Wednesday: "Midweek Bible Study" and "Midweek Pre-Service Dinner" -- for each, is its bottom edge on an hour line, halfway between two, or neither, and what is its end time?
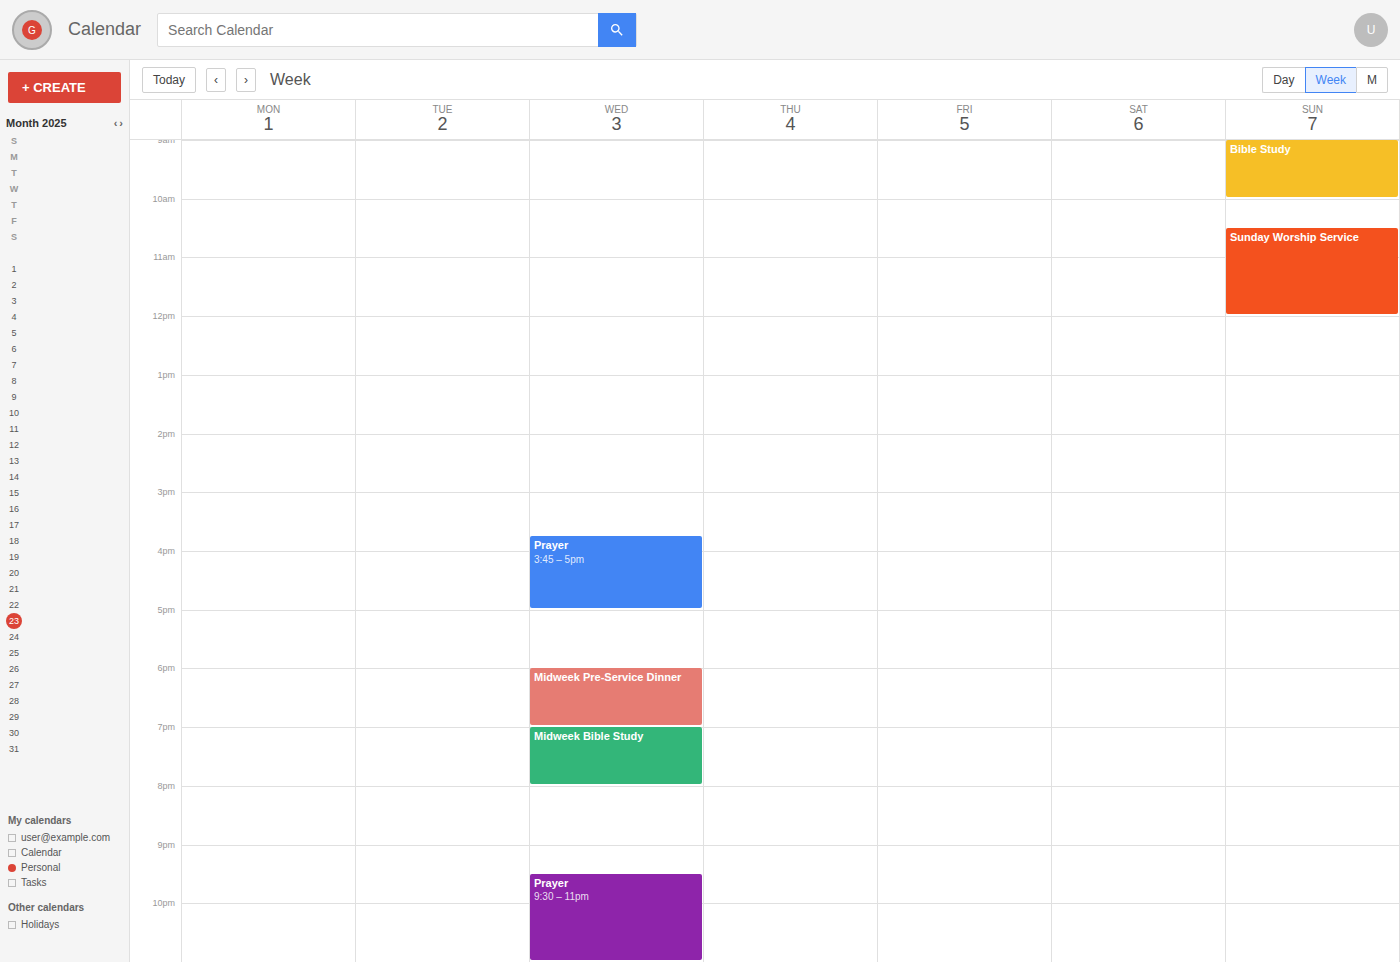
"Midweek Bible Study": 8:00 PM, exactly on the 8 PM line. "Midweek Pre-Service Dinner": 7:00 PM, exactly on the 7 PM line.